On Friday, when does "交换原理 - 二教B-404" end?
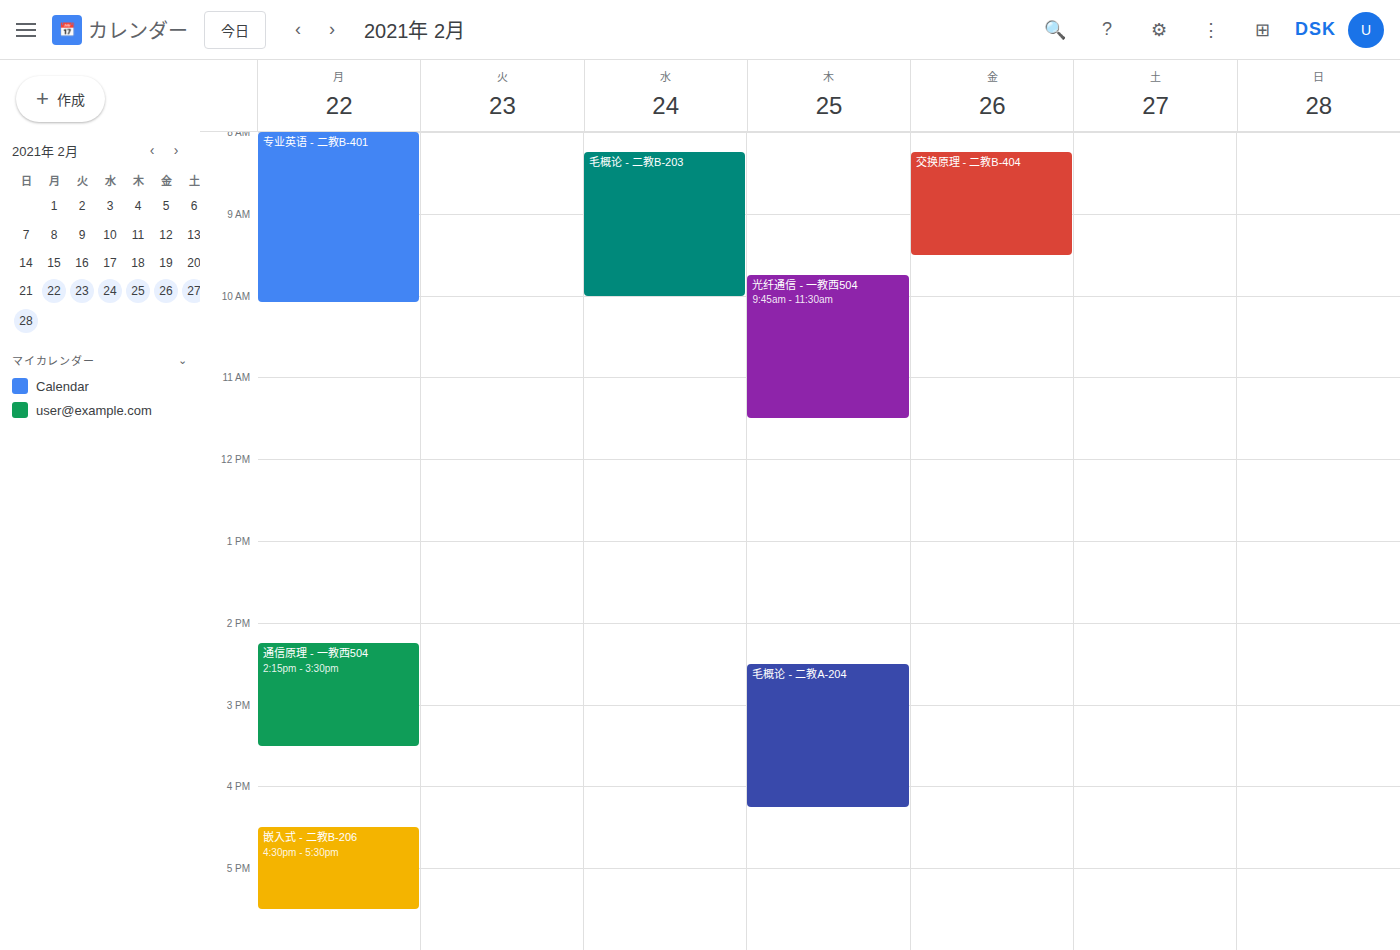
09:30